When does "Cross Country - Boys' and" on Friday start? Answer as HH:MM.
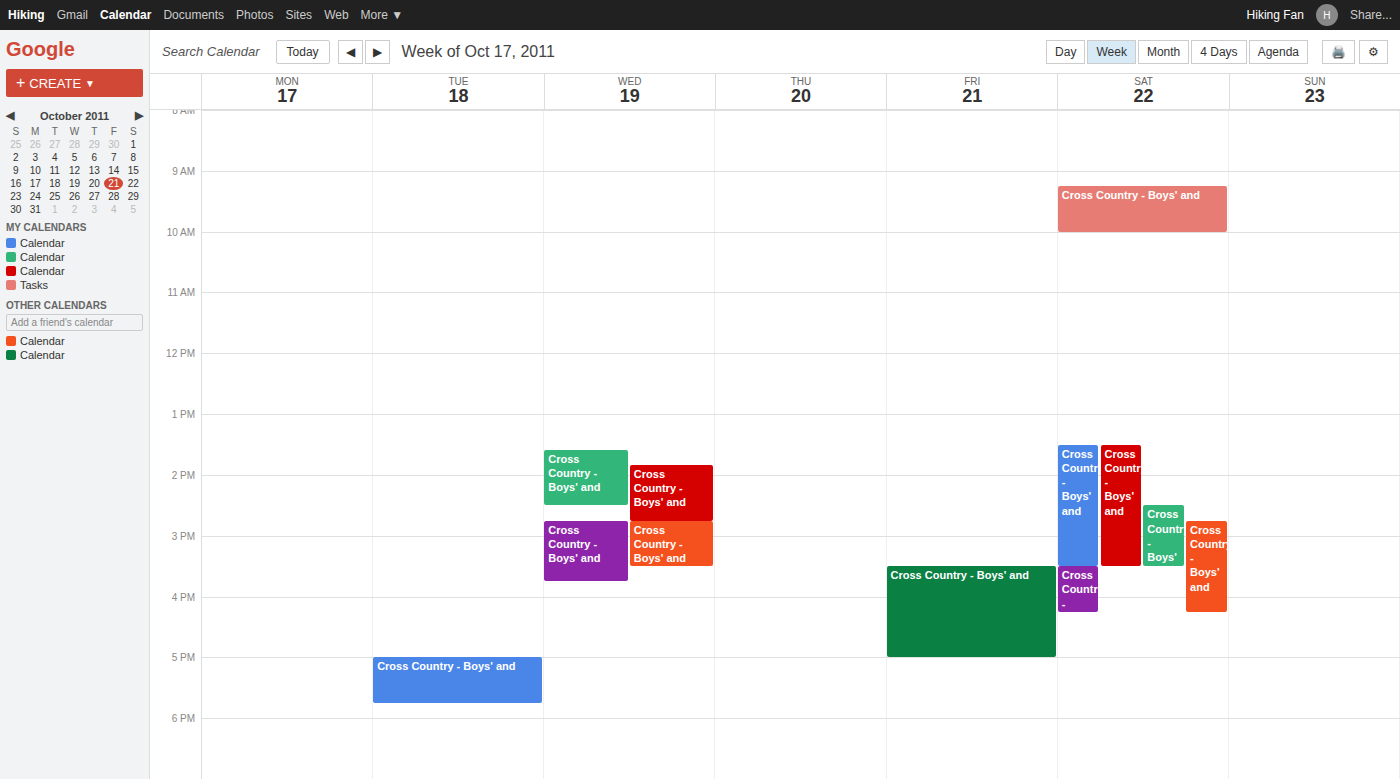
15:30